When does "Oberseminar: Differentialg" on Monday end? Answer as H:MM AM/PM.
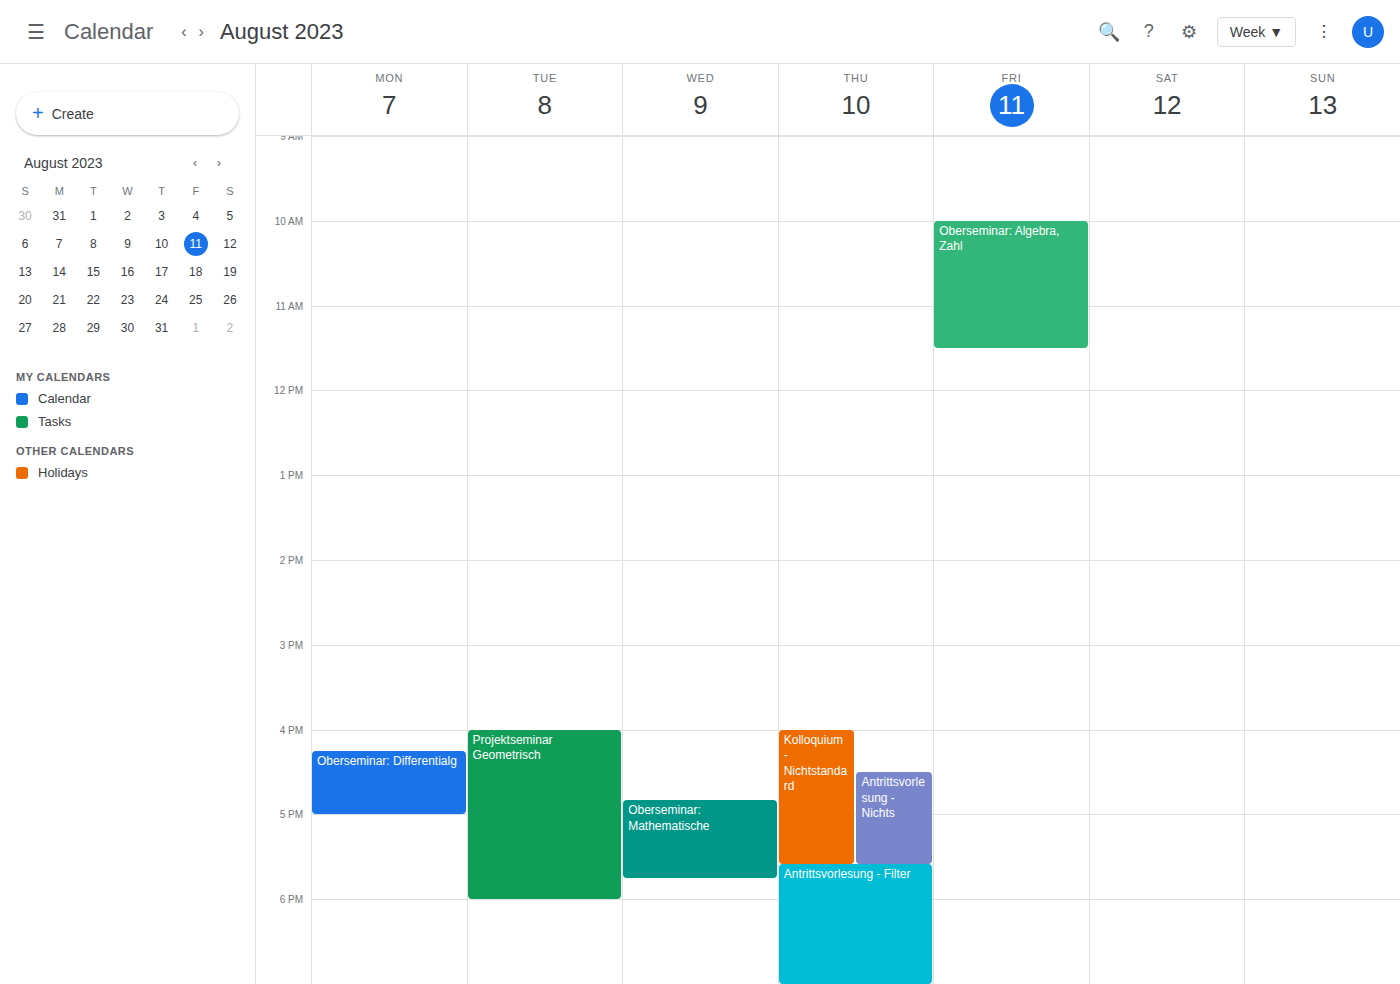
5:00 PM